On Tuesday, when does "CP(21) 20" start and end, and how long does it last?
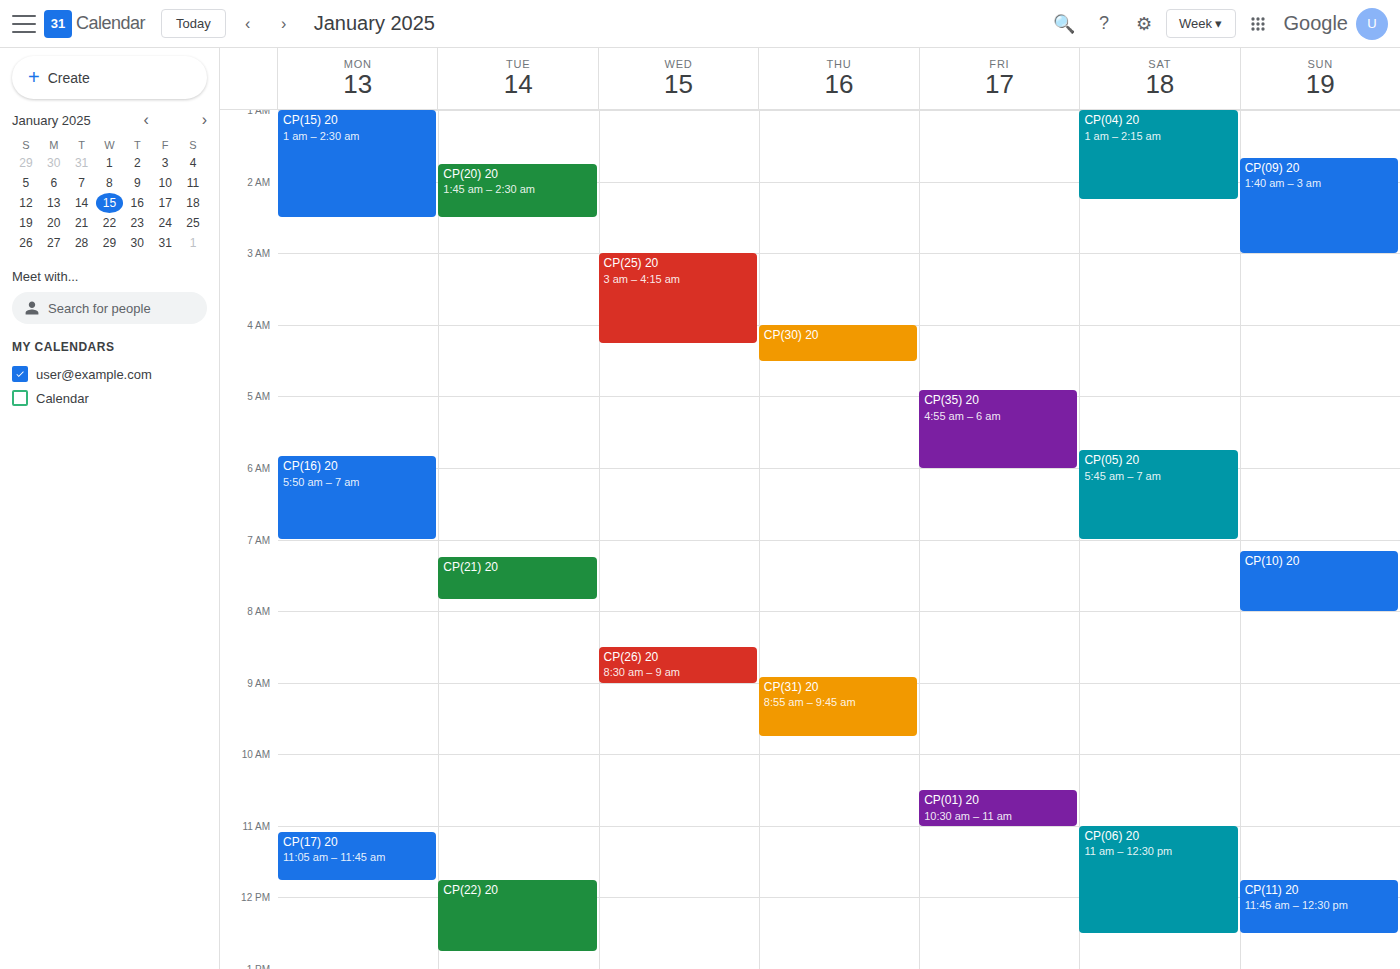
07:15 to 07:50, 35 minutes